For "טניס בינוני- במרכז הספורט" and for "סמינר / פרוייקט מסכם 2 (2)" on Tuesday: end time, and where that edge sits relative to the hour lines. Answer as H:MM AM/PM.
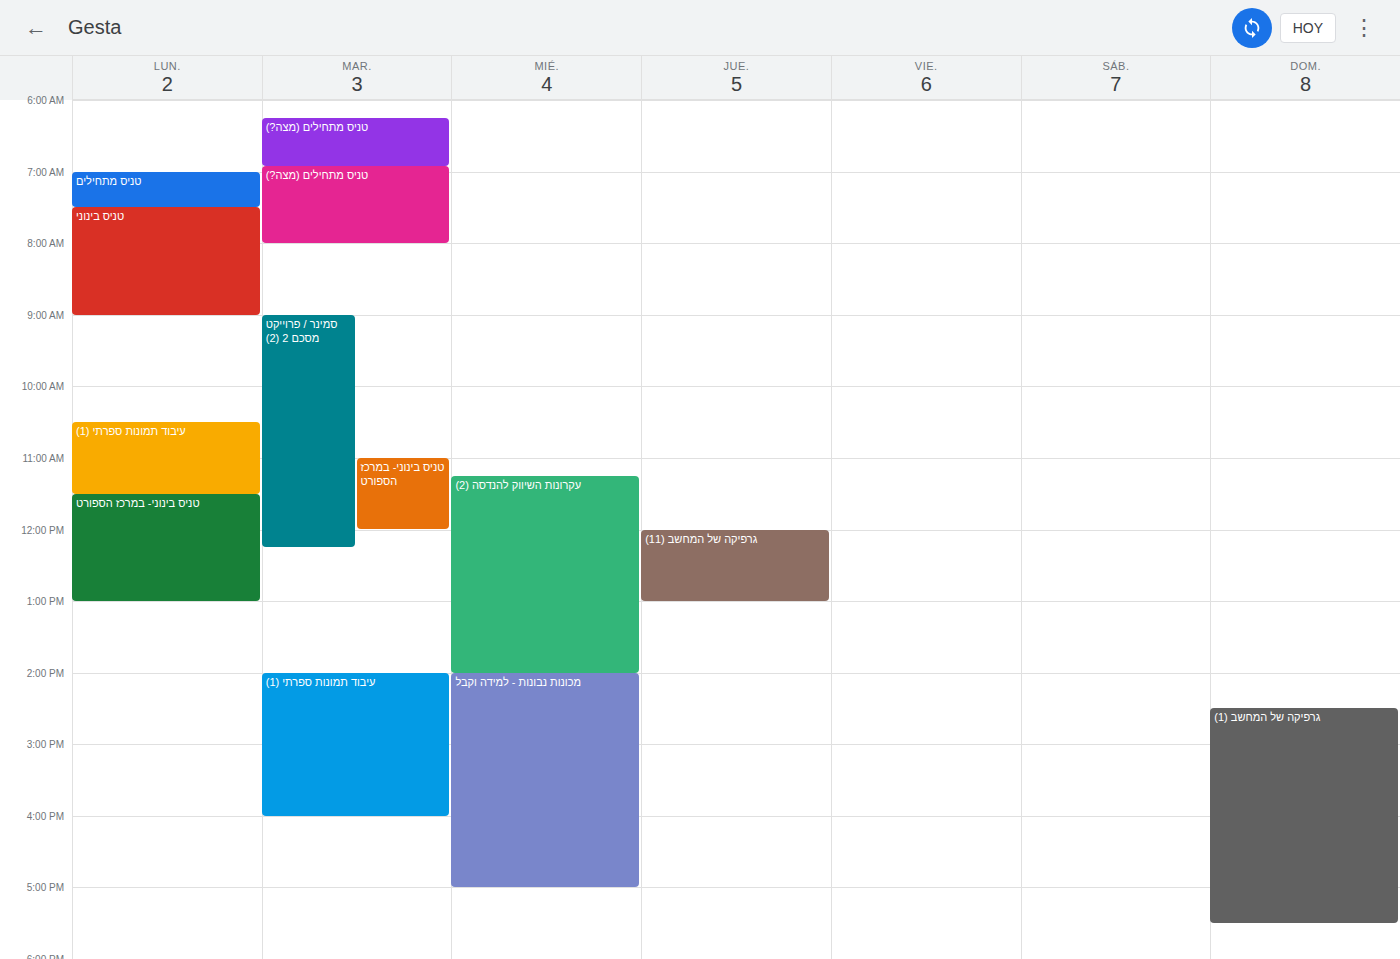
"טניס בינוני- במרכז הספורט": 12:00 PM, exactly on the 12 PM line. "סמינר / פרוייקט מסכם 2 (2)": 12:15 PM, neither: a quarter of the way from the 12 PM line to the 1 PM line.